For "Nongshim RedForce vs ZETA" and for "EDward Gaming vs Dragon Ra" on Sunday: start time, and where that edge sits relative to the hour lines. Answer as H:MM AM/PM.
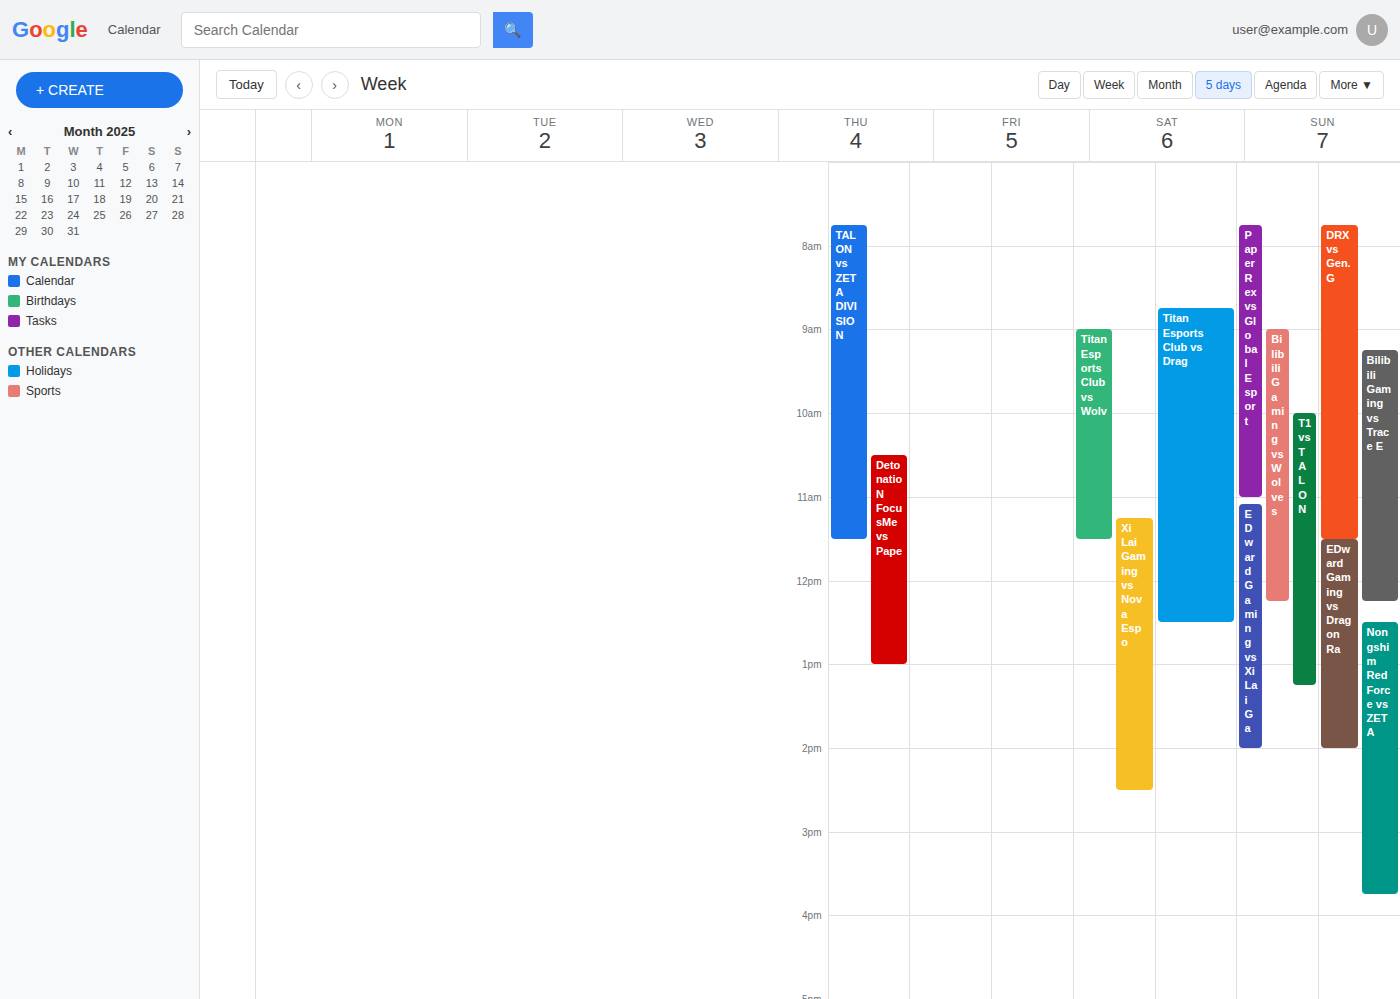
"Nongshim RedForce vs ZETA": 12:30 PM, halfway between the 12 PM and 1 PM lines. "EDward Gaming vs Dragon Ra": 11:30 AM, halfway between the 11 AM and 12 PM lines.